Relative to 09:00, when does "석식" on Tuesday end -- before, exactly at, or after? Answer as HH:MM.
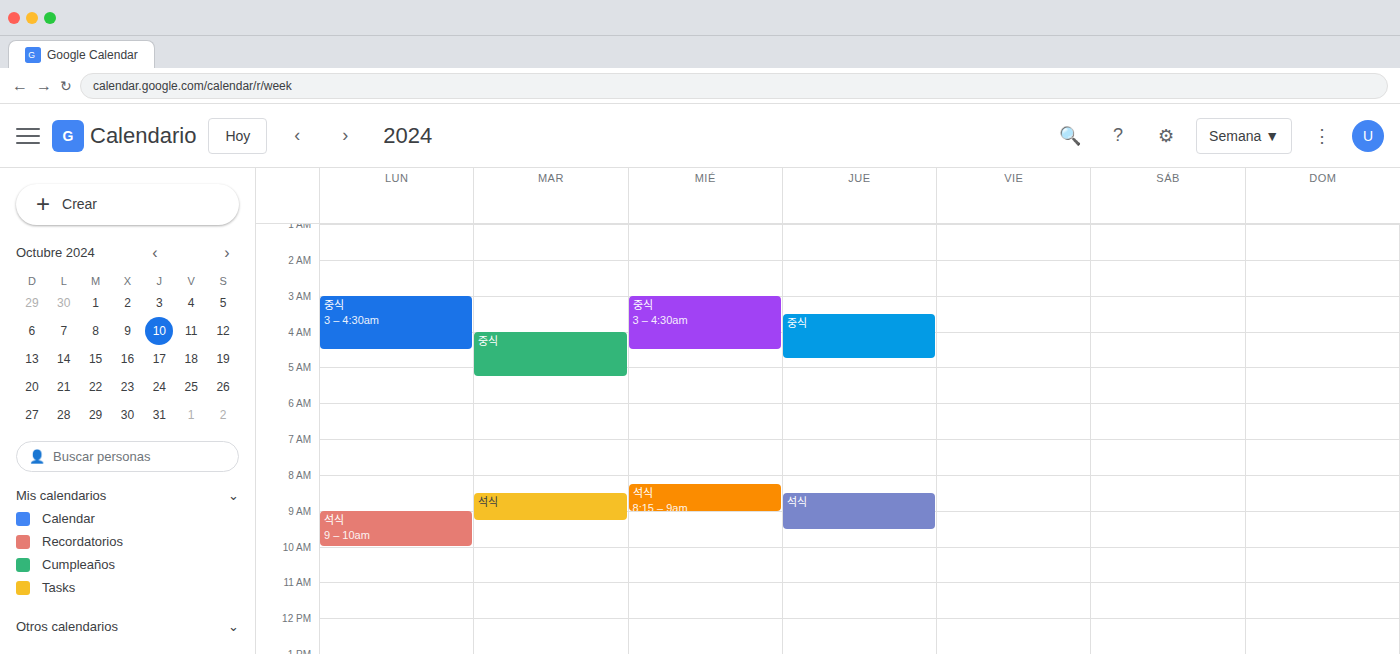
09:15 -- after 09:00, 15 minutes below the 09:00 line.